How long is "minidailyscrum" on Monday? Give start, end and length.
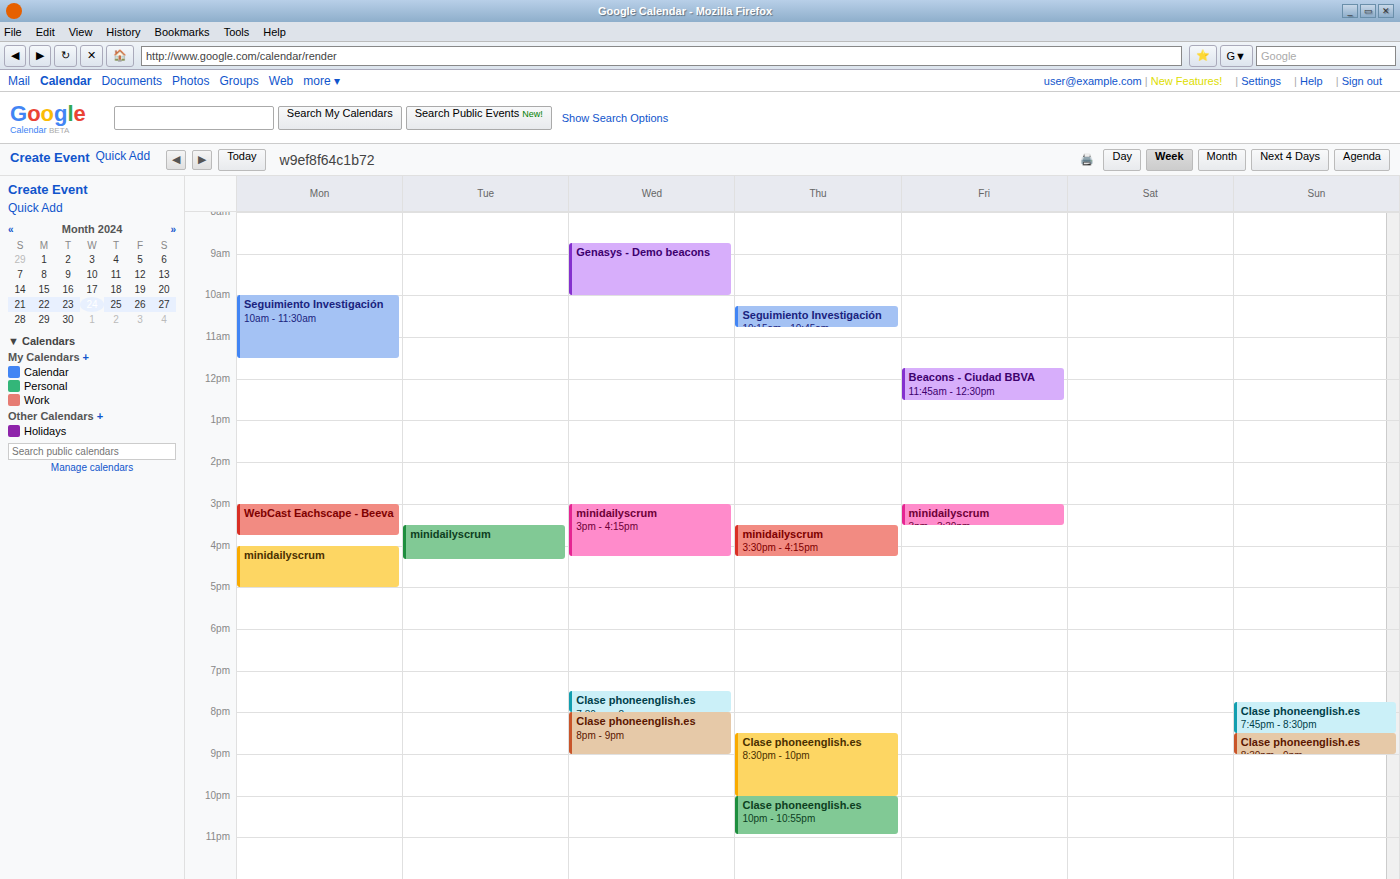
4:00 PM to 5:00 PM, 1 hour